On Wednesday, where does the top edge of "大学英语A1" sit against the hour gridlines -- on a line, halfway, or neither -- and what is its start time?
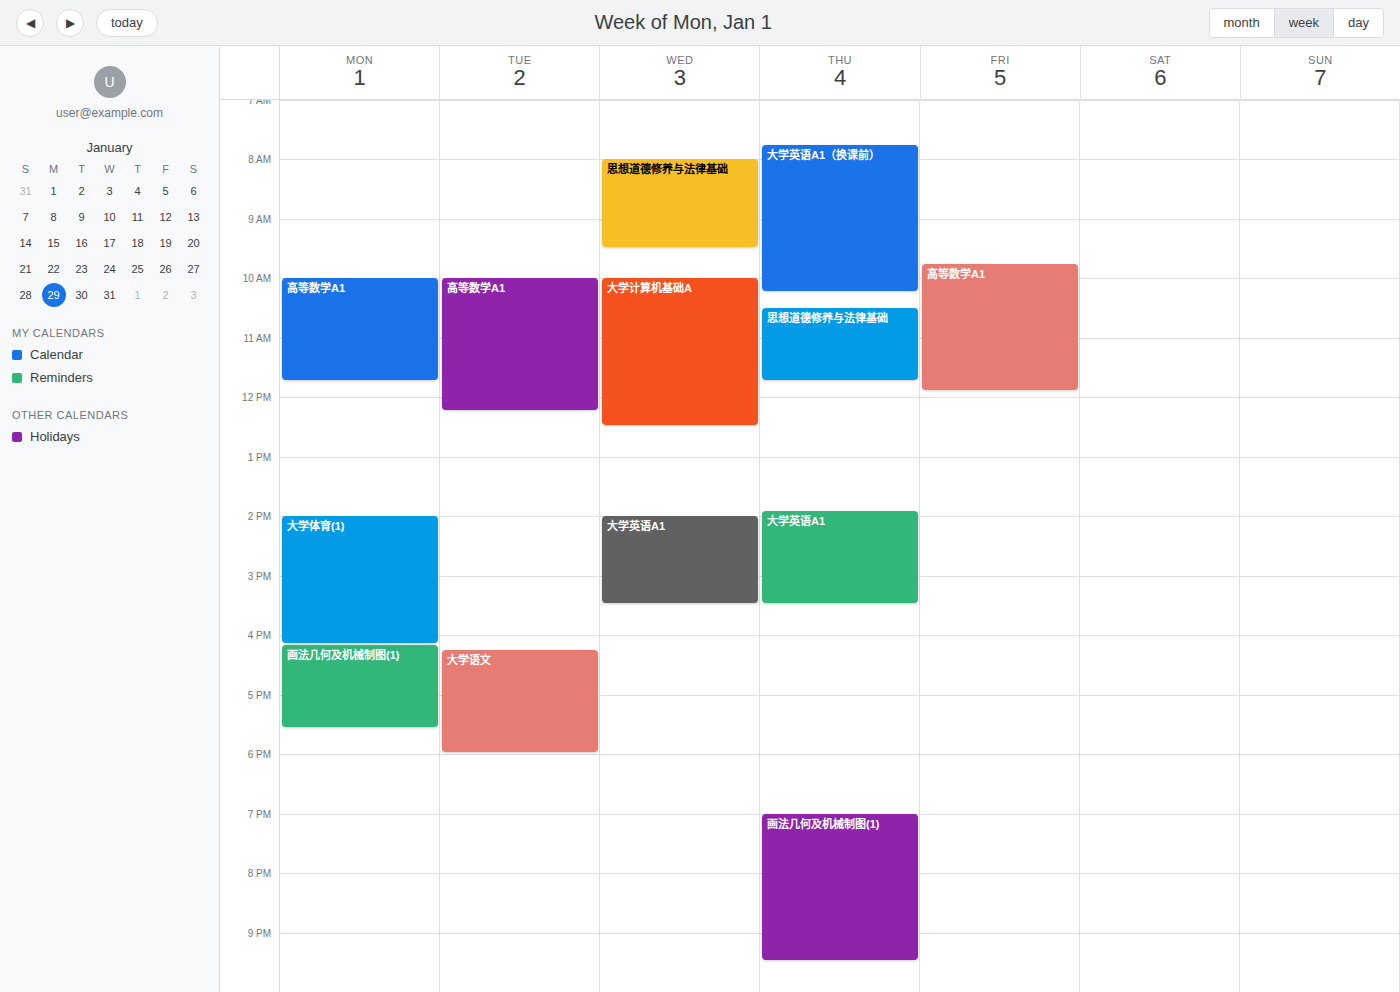
2:00 PM -- exactly on the 2 PM line.